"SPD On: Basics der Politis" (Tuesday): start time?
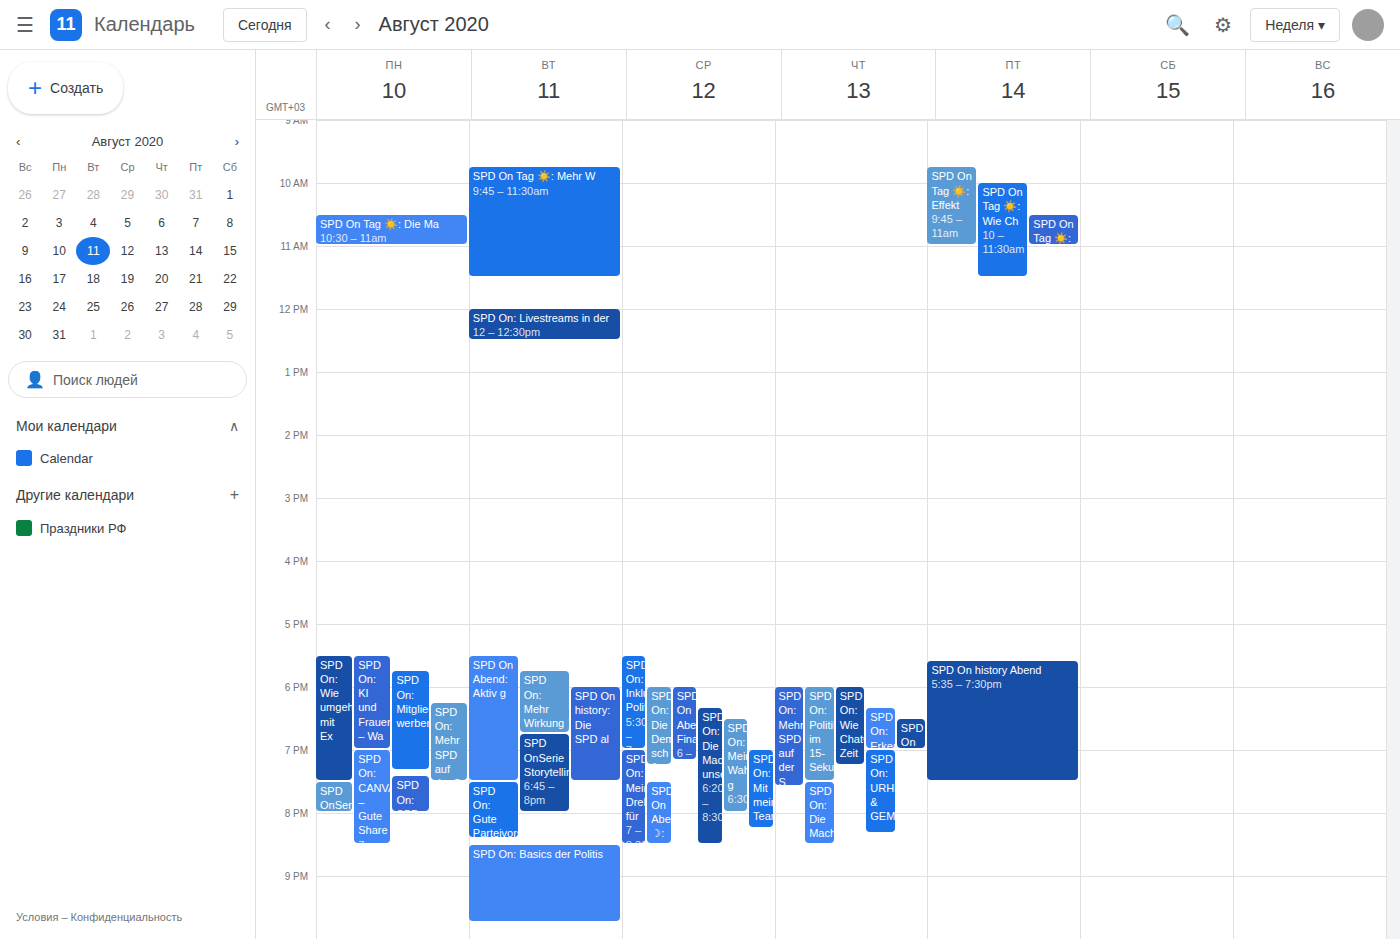
8:30 PM